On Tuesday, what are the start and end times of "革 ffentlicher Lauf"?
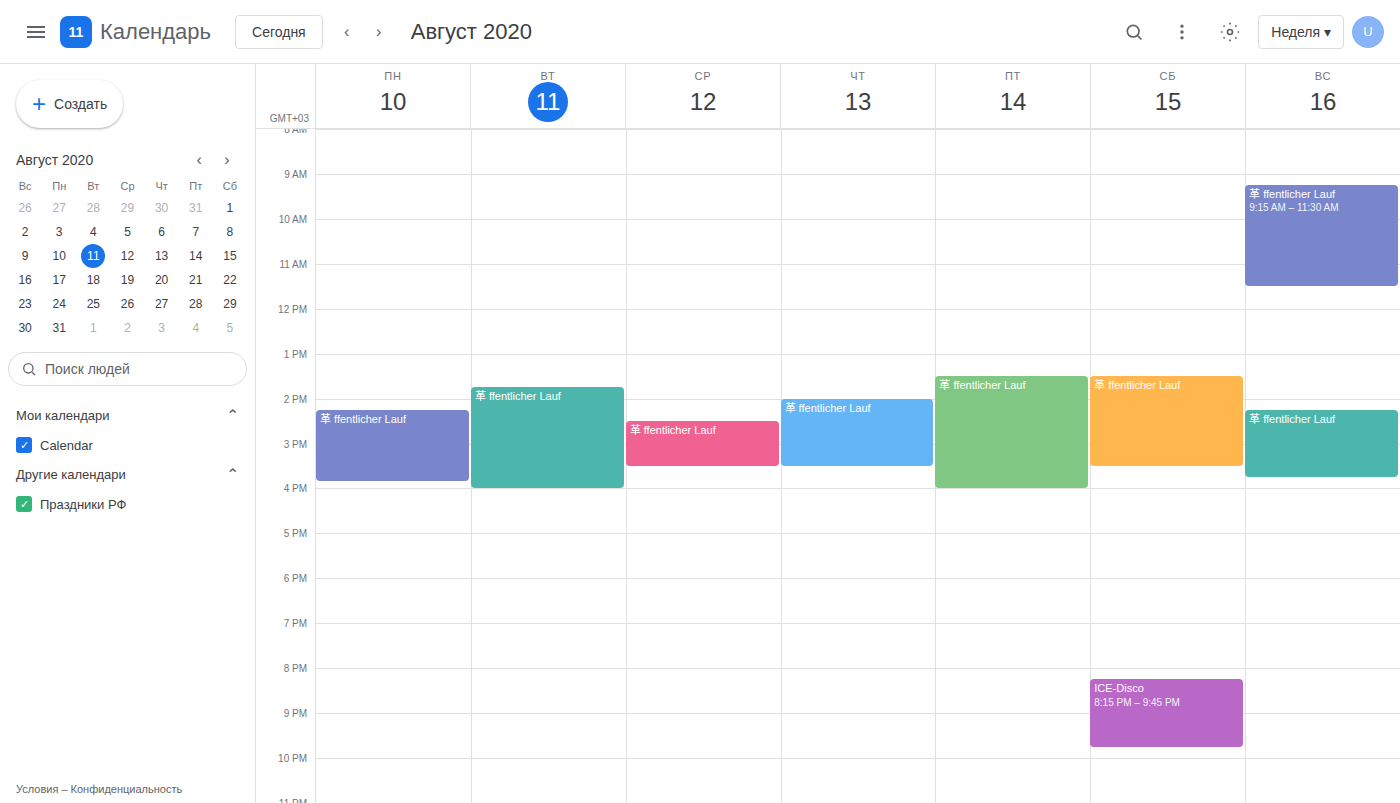
1:45 PM to 4:00 PM